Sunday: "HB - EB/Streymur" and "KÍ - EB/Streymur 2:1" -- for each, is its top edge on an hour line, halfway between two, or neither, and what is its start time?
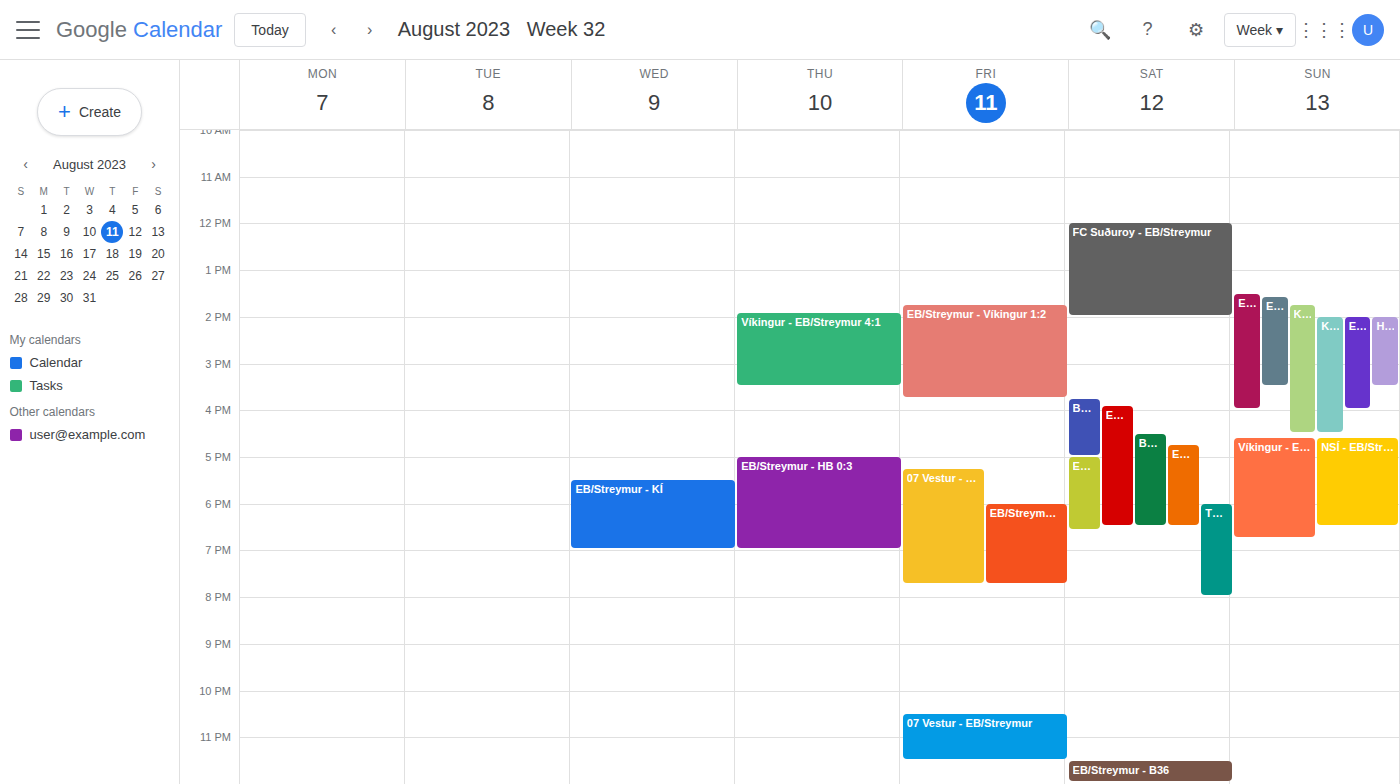
"HB - EB/Streymur": 2:00 PM, exactly on the 2 PM line. "KÍ - EB/Streymur 2:1": 1:45 PM, neither: three quarters of the way from the 1 PM line to the 2 PM line.